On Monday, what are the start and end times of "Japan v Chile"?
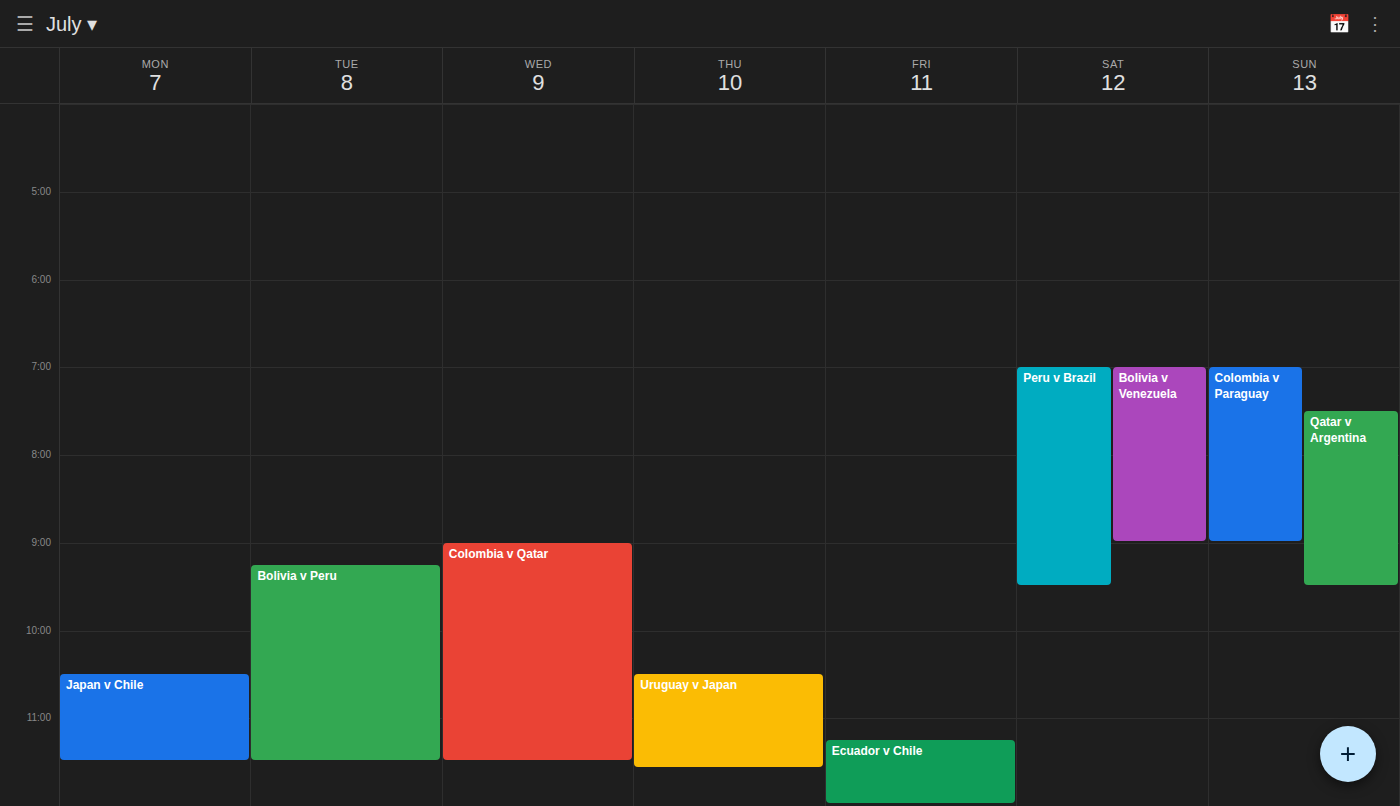
10:30 PM to 11:30 PM